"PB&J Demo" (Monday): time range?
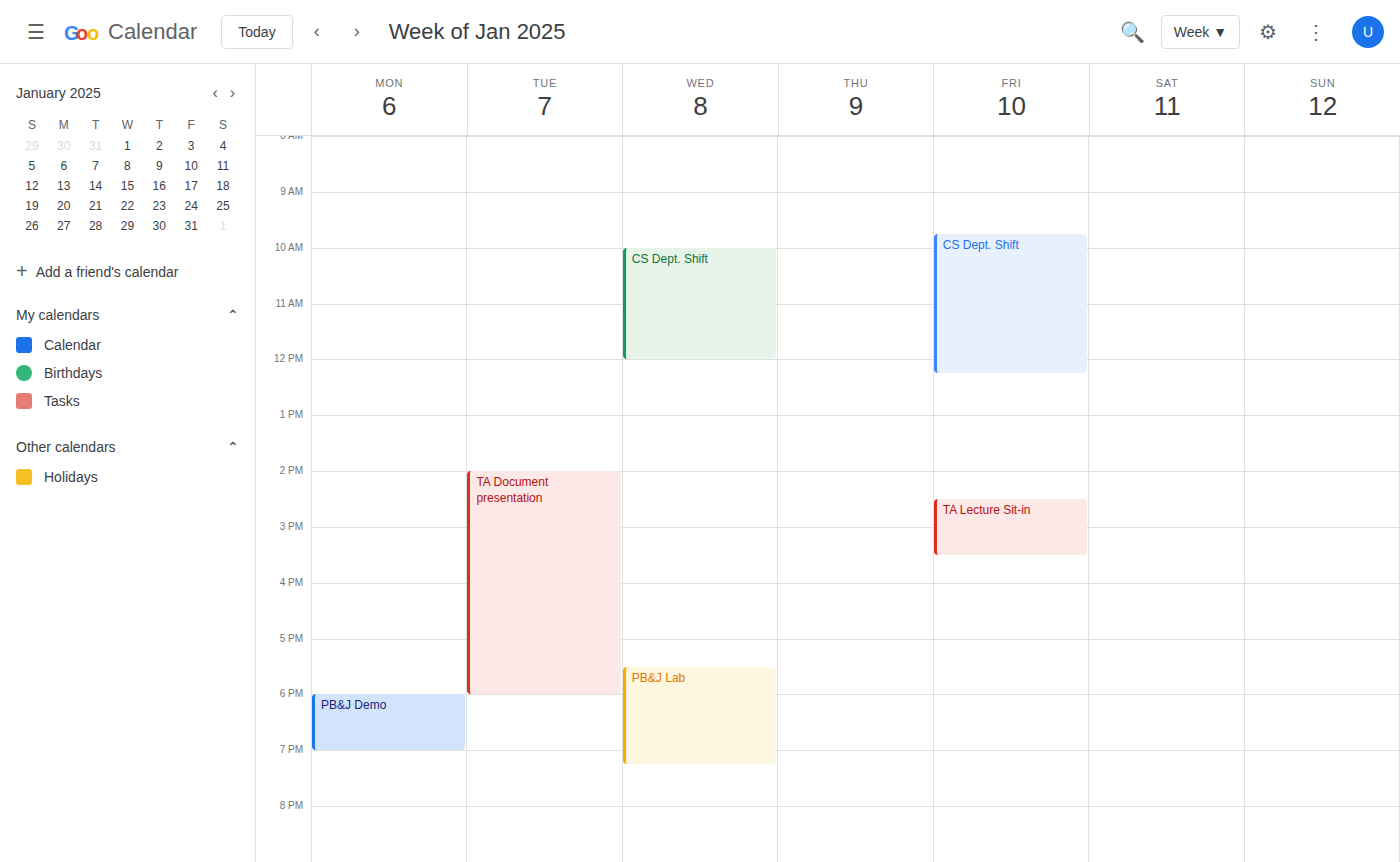
6:00 PM to 7:00 PM